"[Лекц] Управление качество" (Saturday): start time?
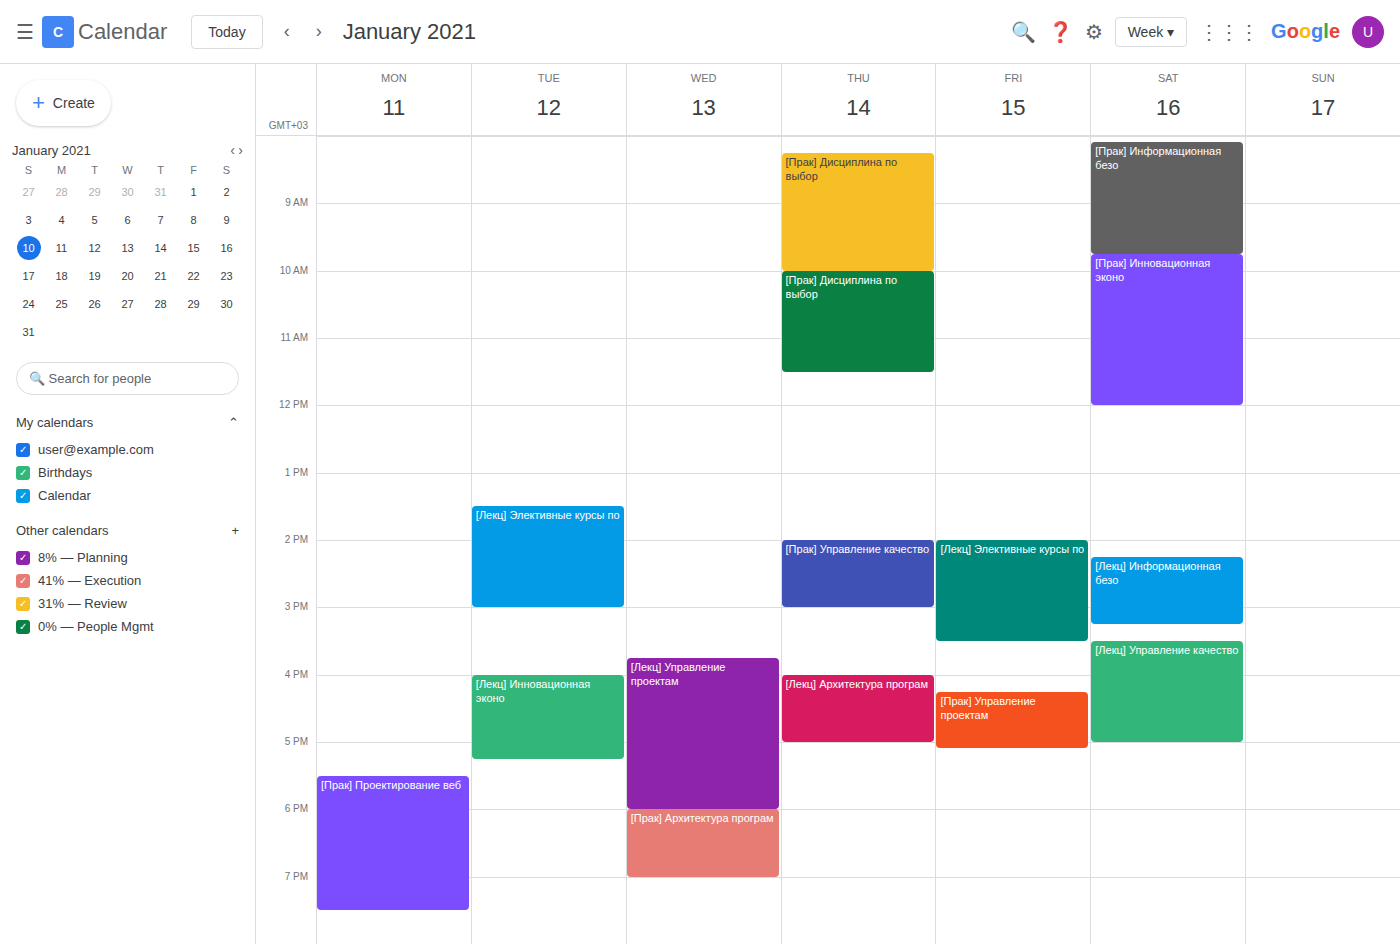
3:30 PM